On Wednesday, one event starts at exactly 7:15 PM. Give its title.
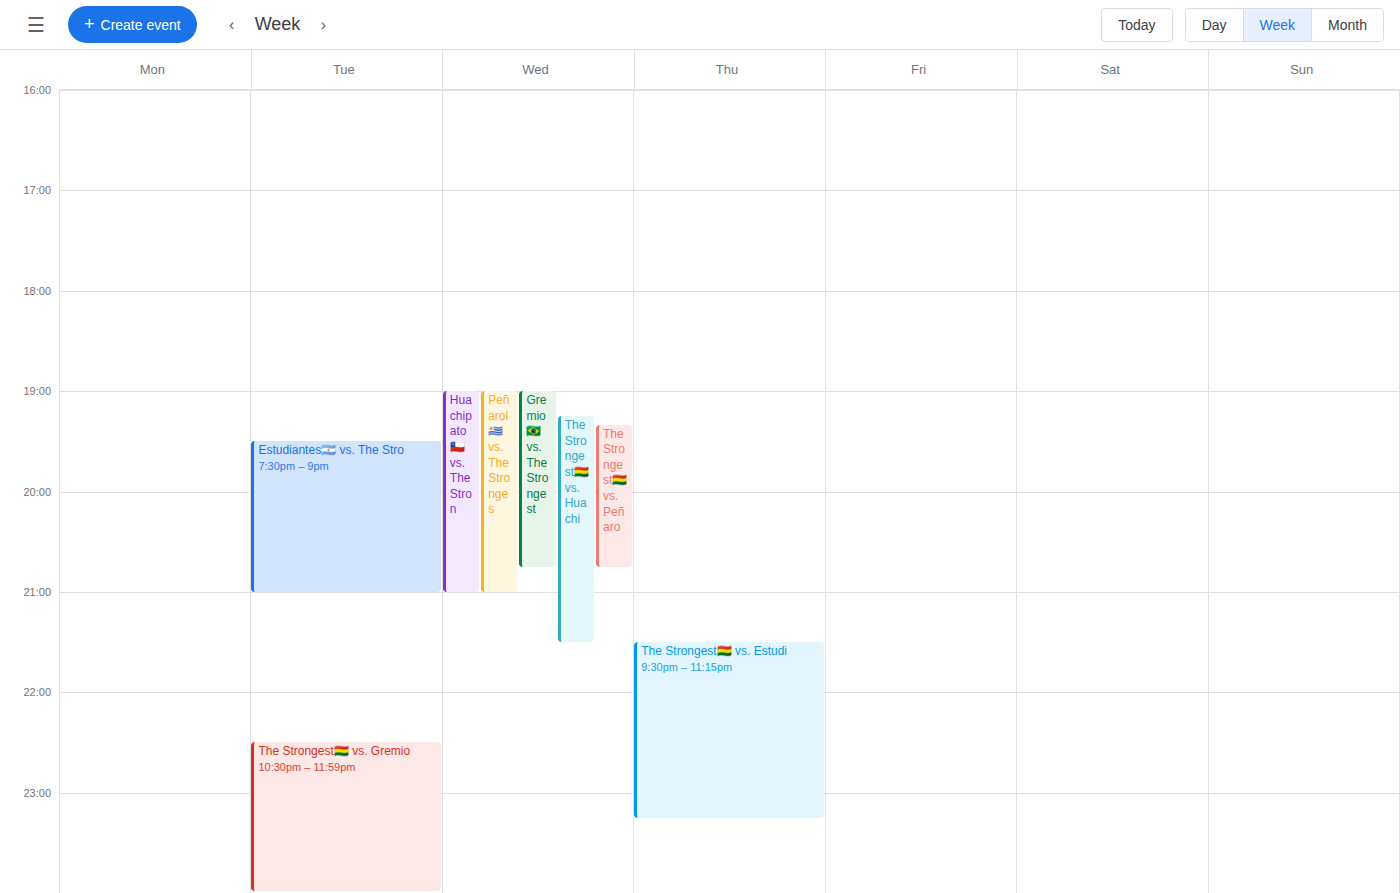
"The Strongest🇧🇴 vs. Huachi"